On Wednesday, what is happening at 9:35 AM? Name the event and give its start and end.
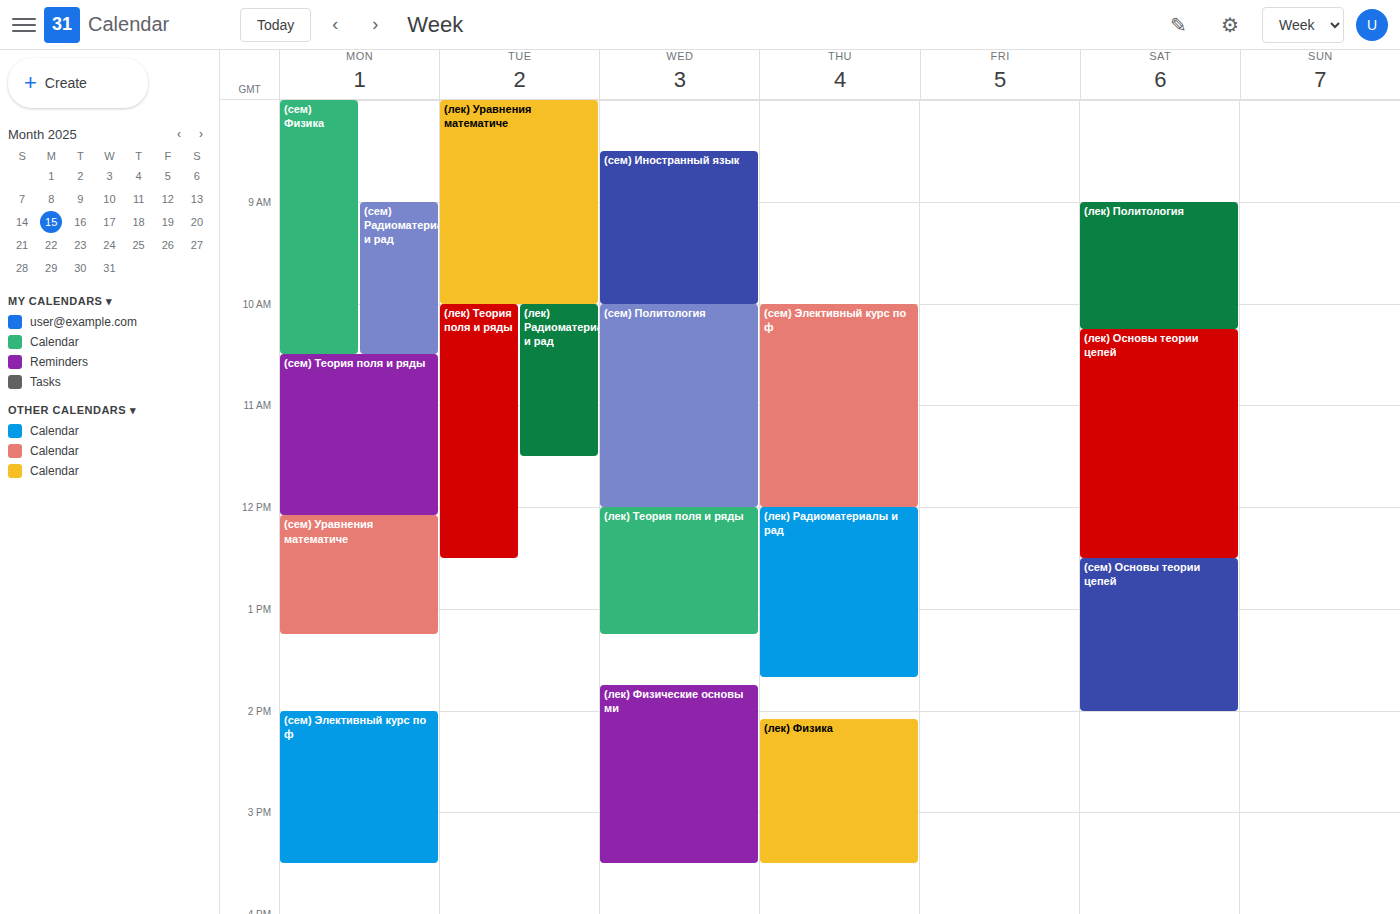
"(сем) Иностранный язык", 8:30 AM to 10:00 AM